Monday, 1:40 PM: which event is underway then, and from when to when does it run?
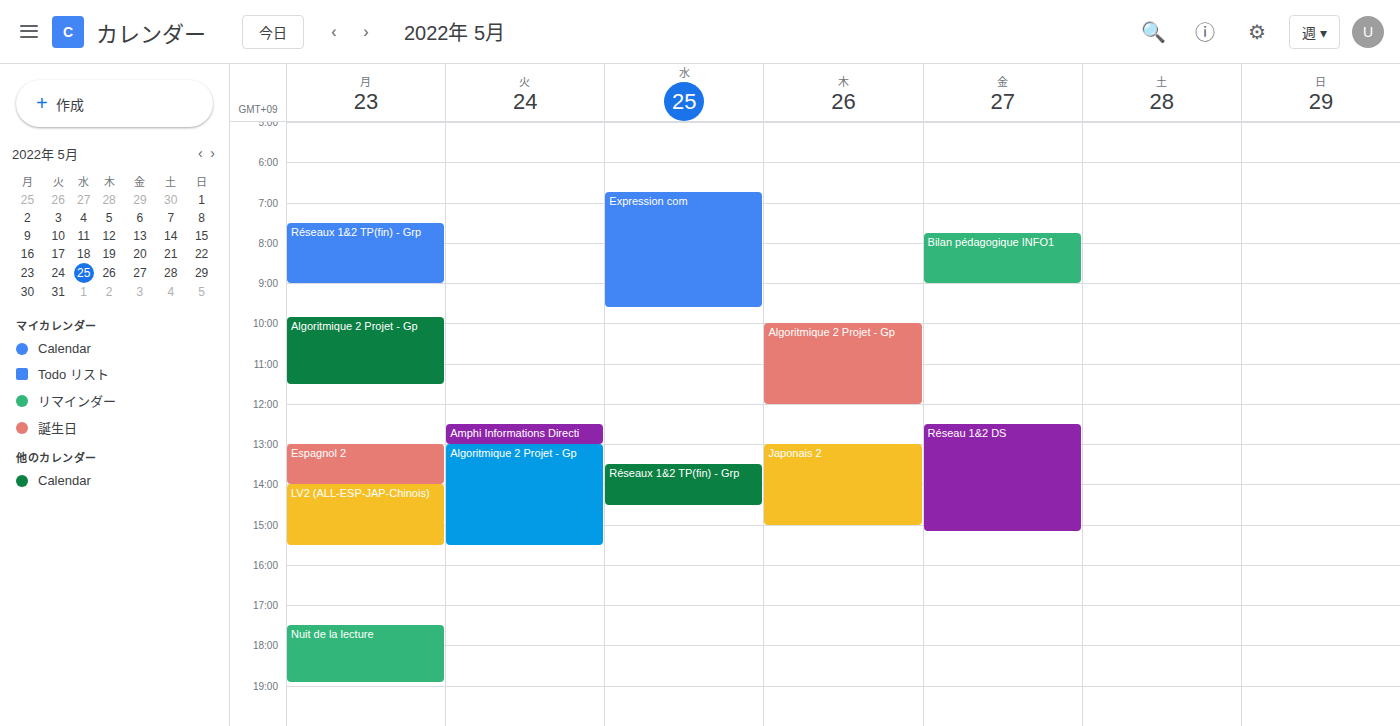
"Espagnol 2", 1:00 PM to 2:00 PM